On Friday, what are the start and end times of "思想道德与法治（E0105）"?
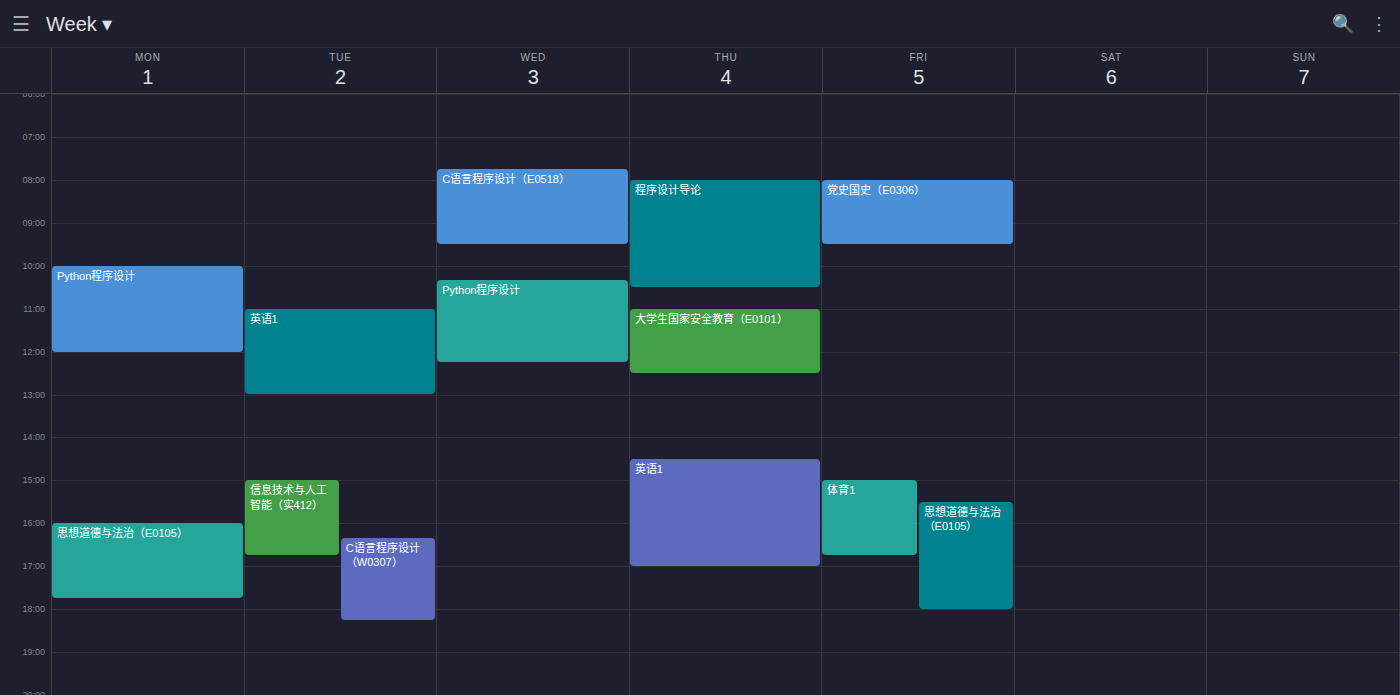
3:30 PM to 6:00 PM